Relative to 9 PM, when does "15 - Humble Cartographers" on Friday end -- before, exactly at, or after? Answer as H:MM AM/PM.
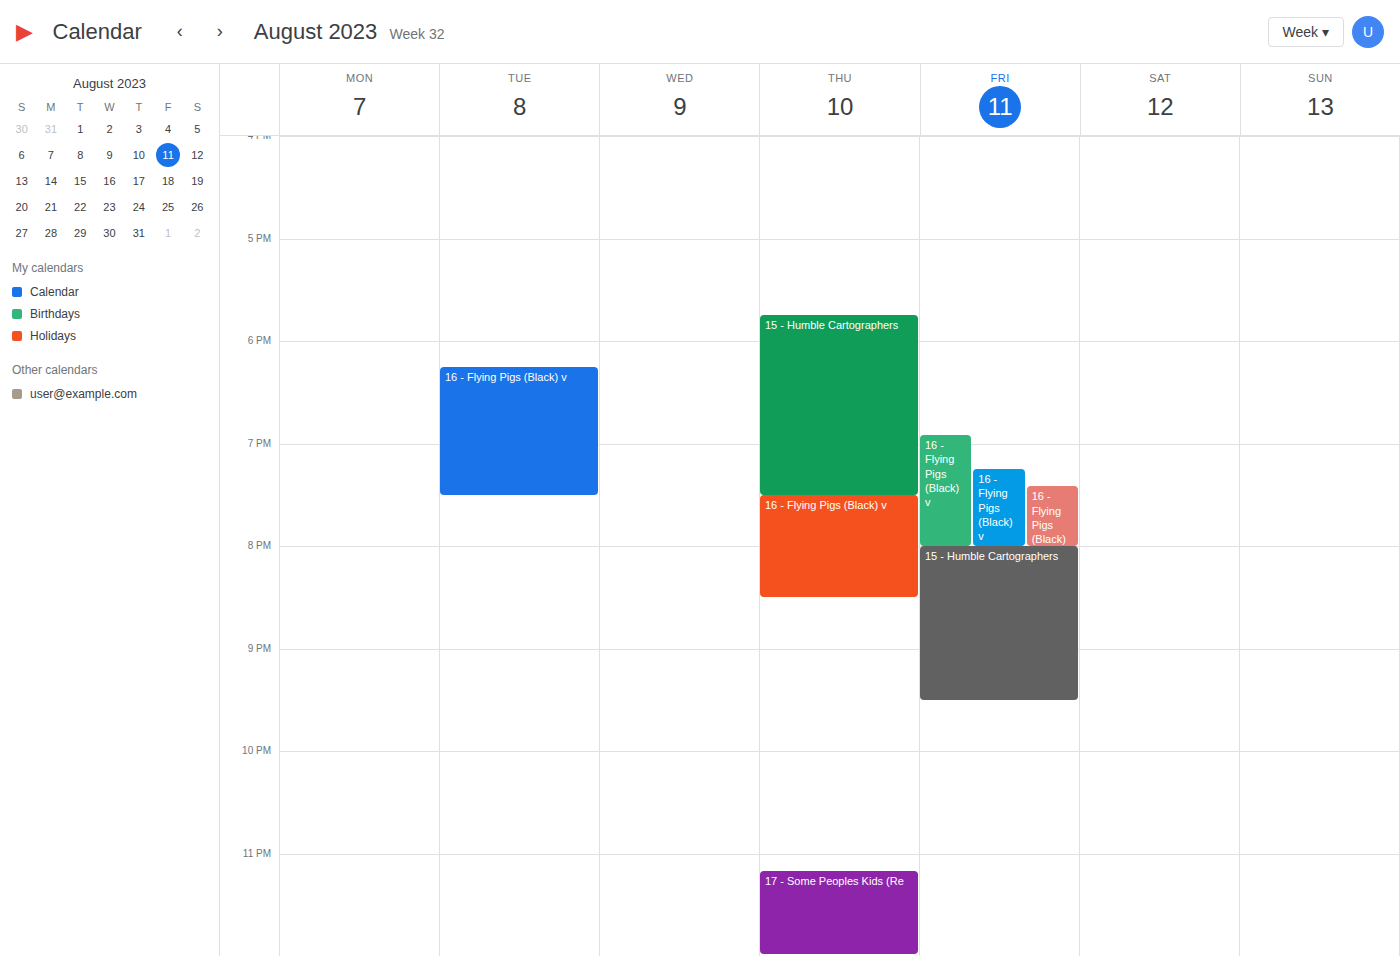
9:30 PM -- after 9 PM, 30 minutes below the 9 PM line.